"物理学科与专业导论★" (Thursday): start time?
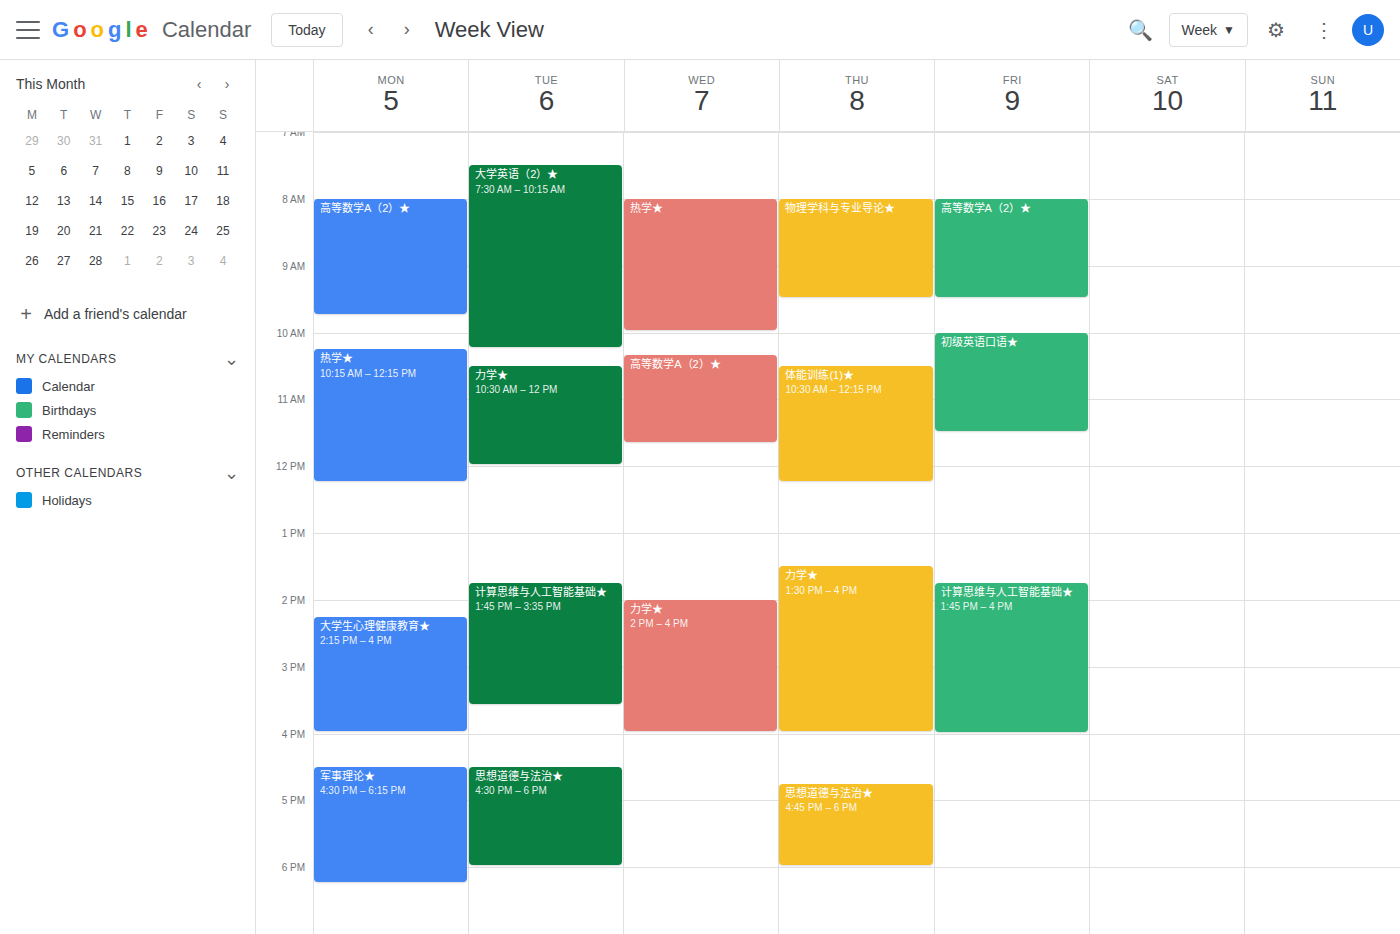
8:00 AM